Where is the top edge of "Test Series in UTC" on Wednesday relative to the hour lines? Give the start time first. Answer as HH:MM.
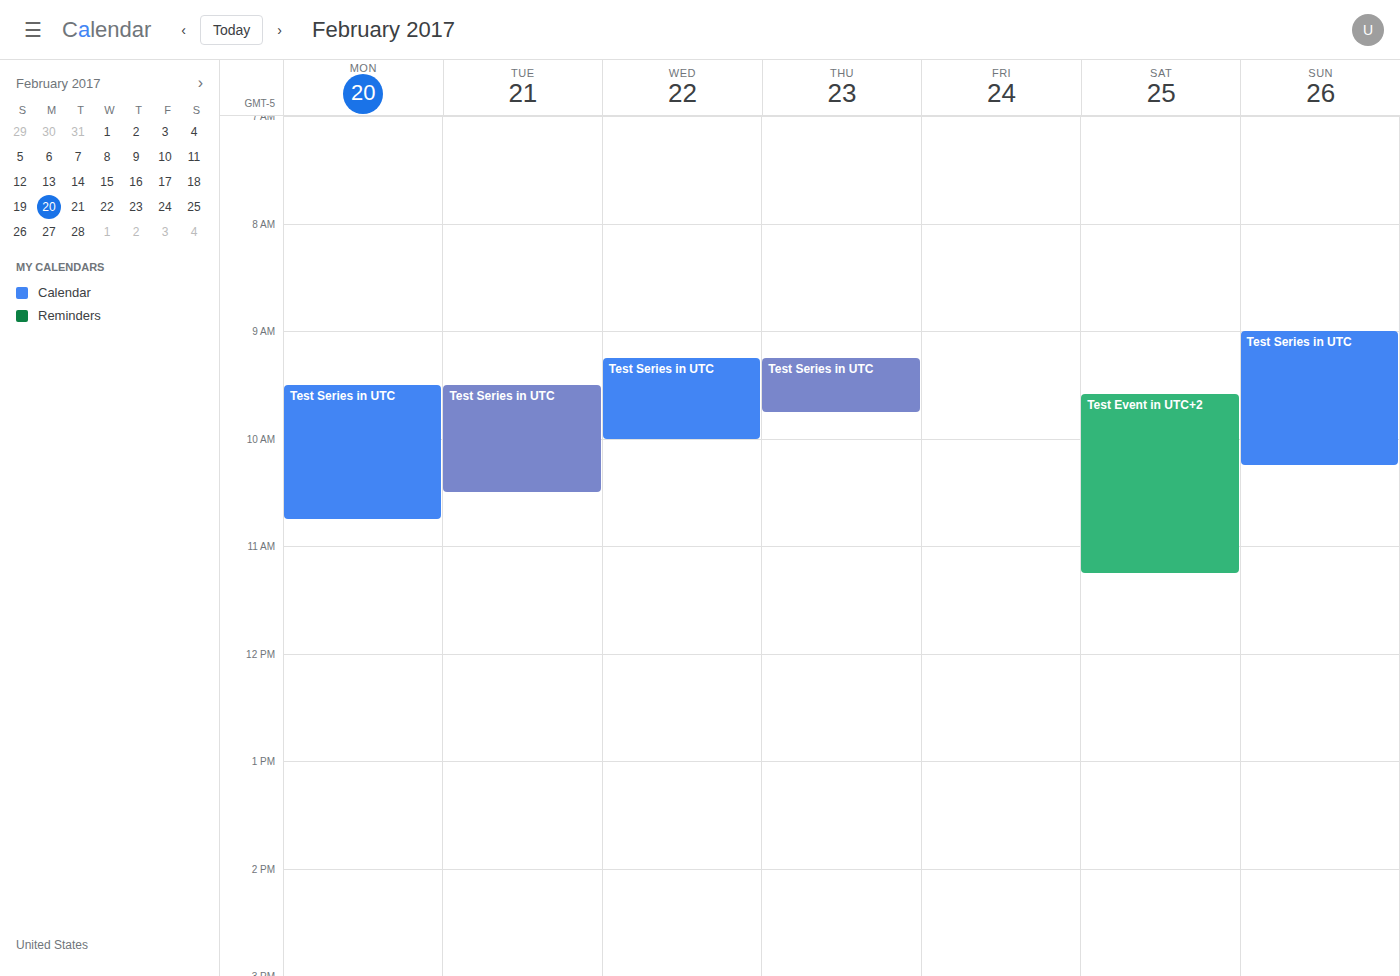
09:15 -- neither: a quarter of the way from the 09:00 line to the 10:00 line.